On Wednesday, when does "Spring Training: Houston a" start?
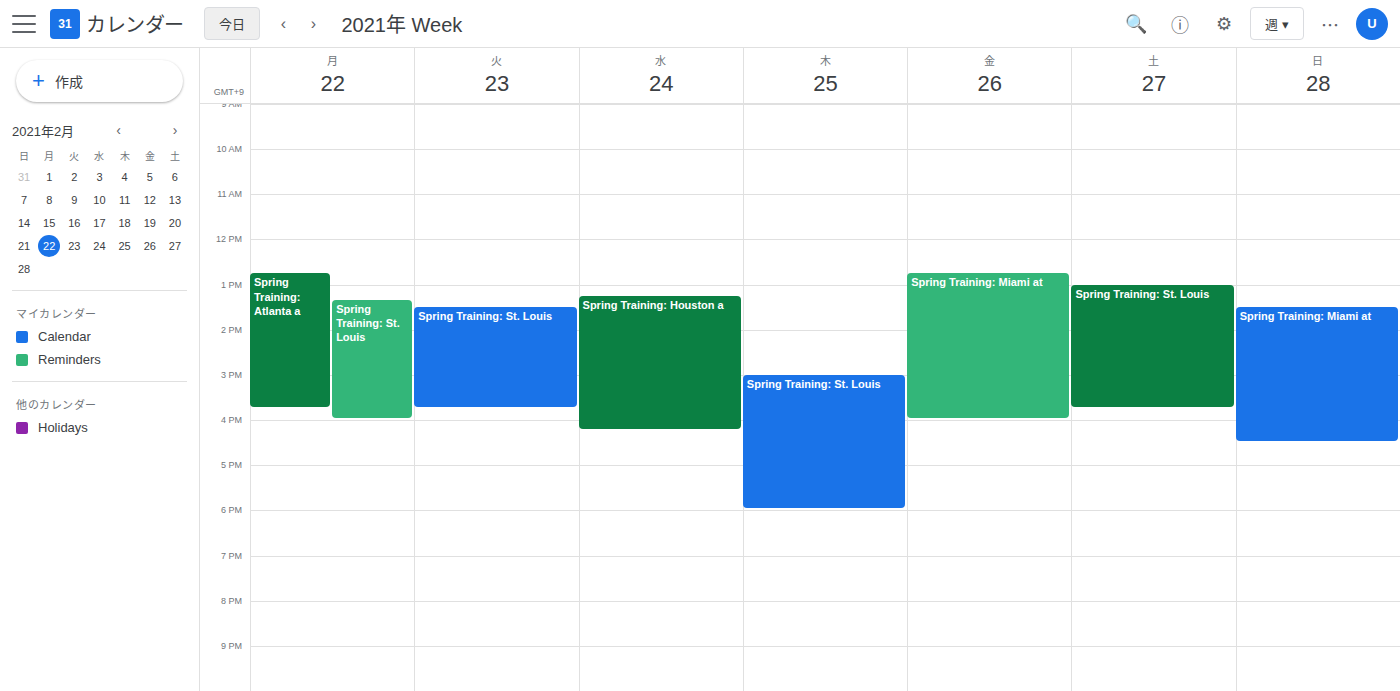
1:15 PM